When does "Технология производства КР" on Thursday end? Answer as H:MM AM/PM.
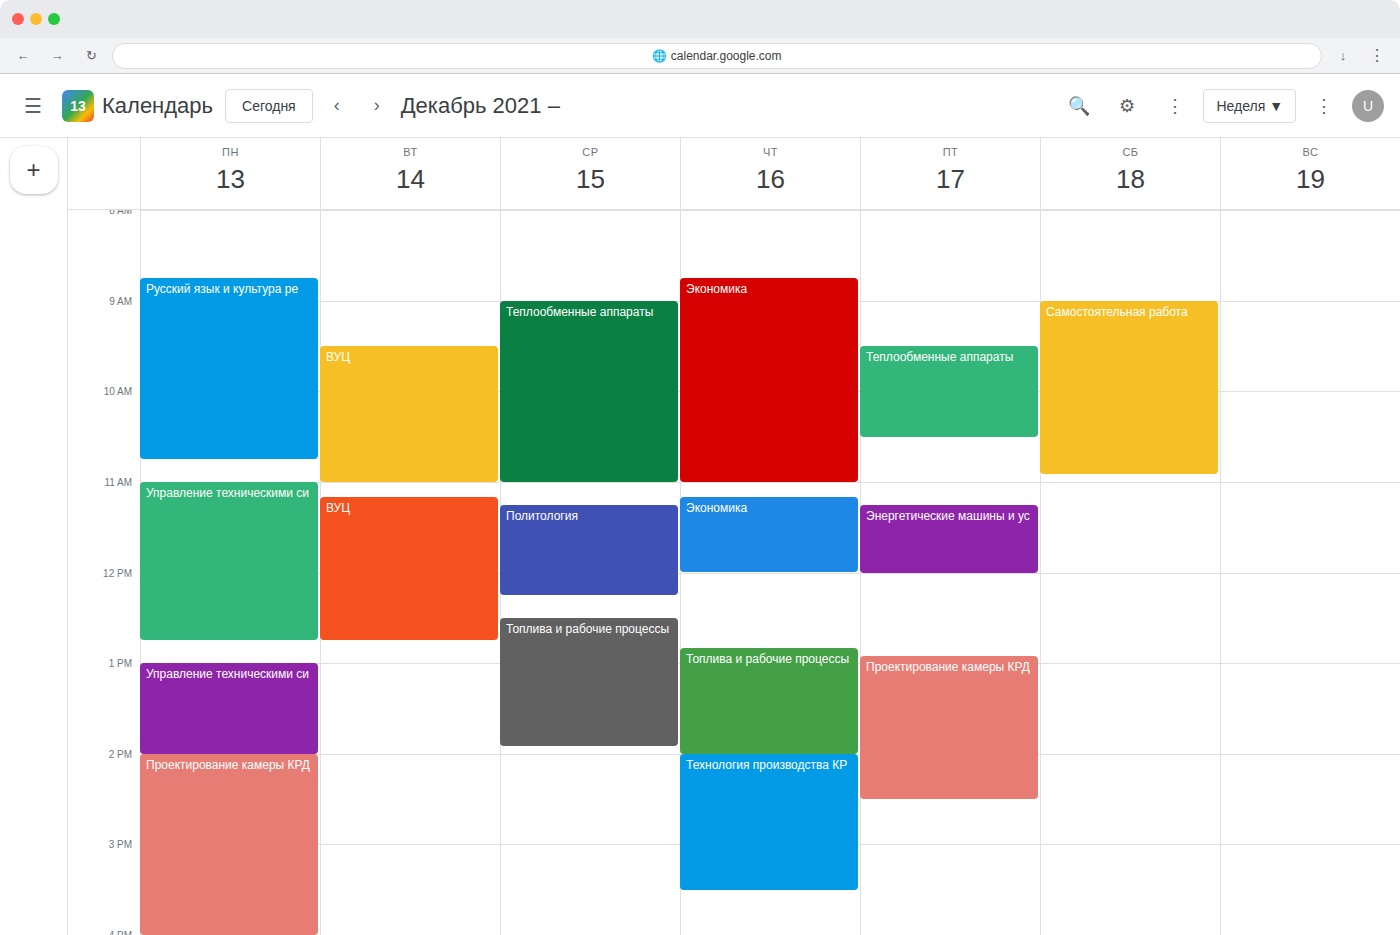
3:30 PM